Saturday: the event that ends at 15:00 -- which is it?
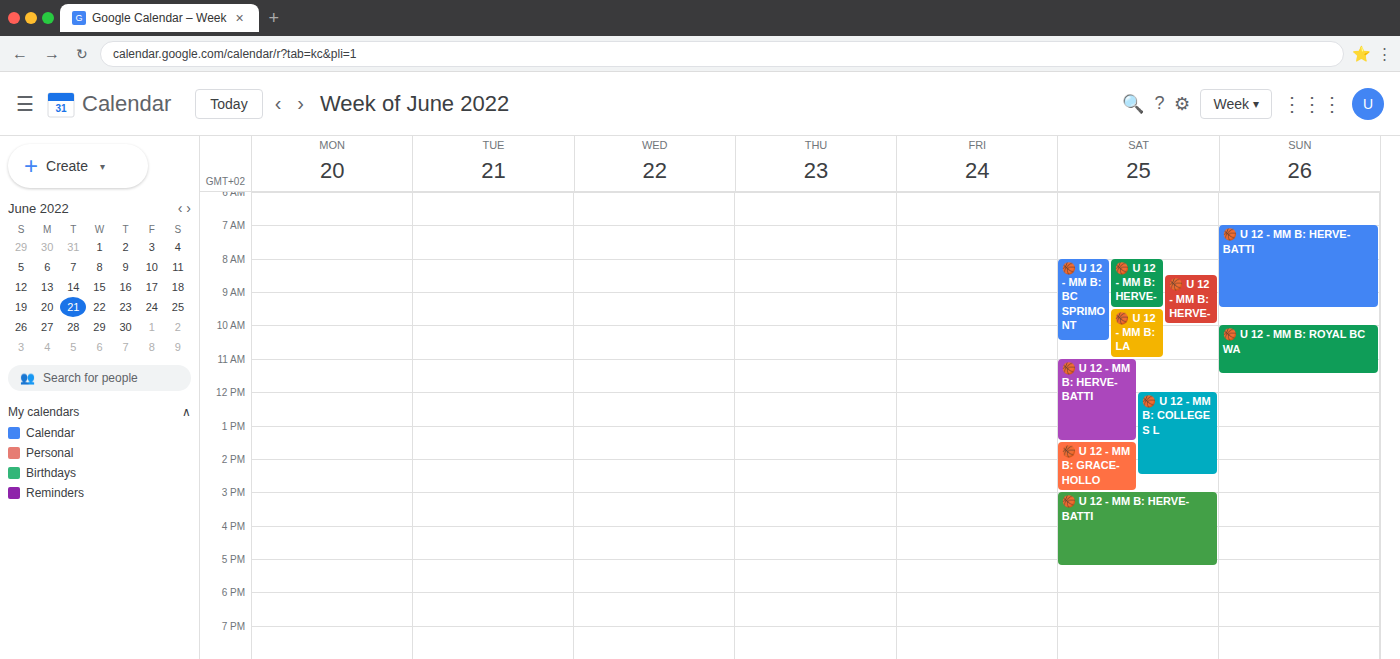
"🏀 U 12 - MM B: GRACE-HOLLO"